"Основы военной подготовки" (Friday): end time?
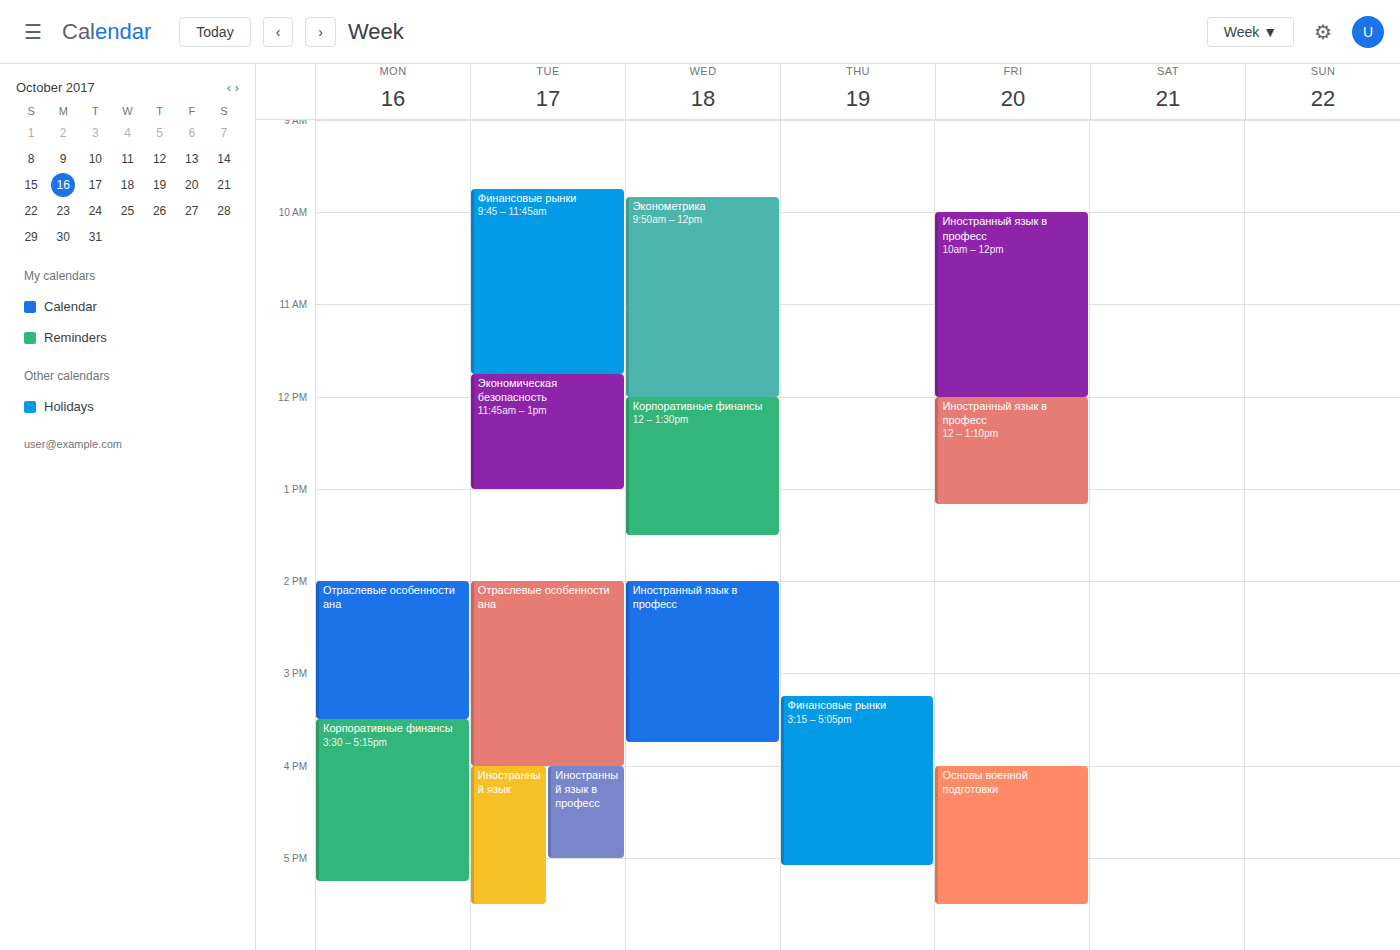
5:30 PM